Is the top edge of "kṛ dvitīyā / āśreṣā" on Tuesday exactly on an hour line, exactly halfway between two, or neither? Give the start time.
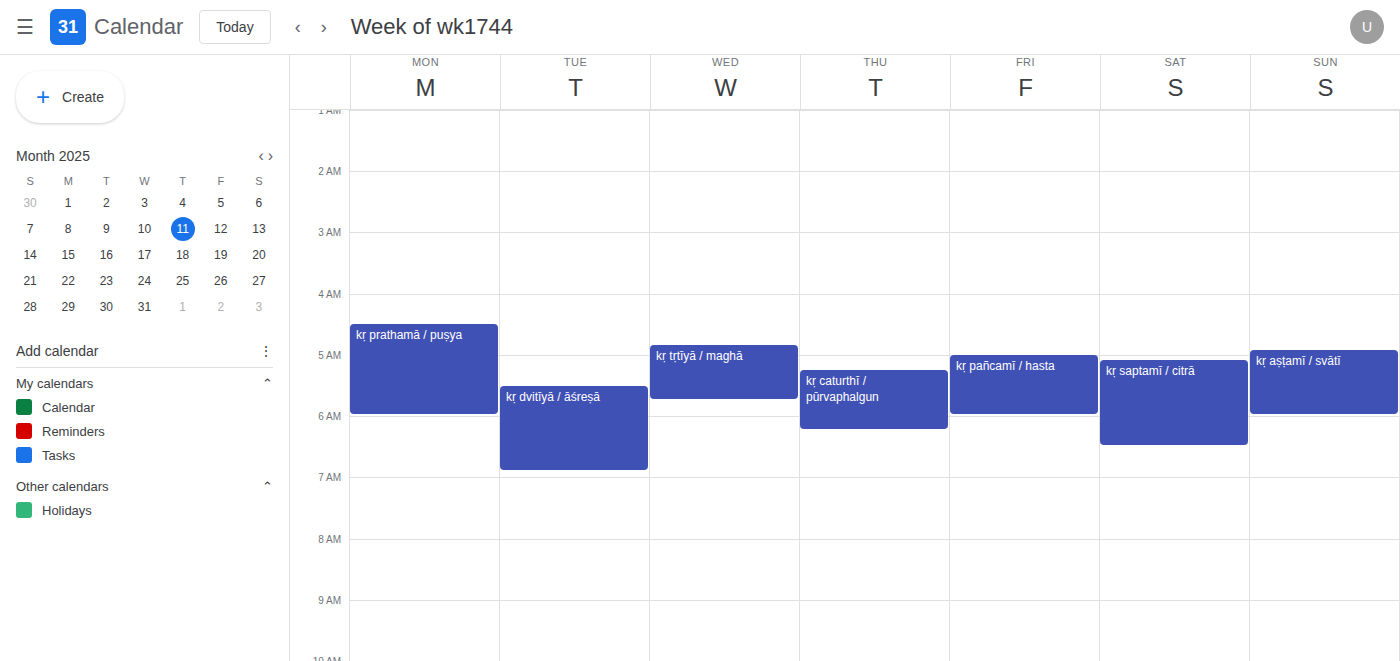
5:30 AM -- halfway between the 5 AM and 6 AM lines.